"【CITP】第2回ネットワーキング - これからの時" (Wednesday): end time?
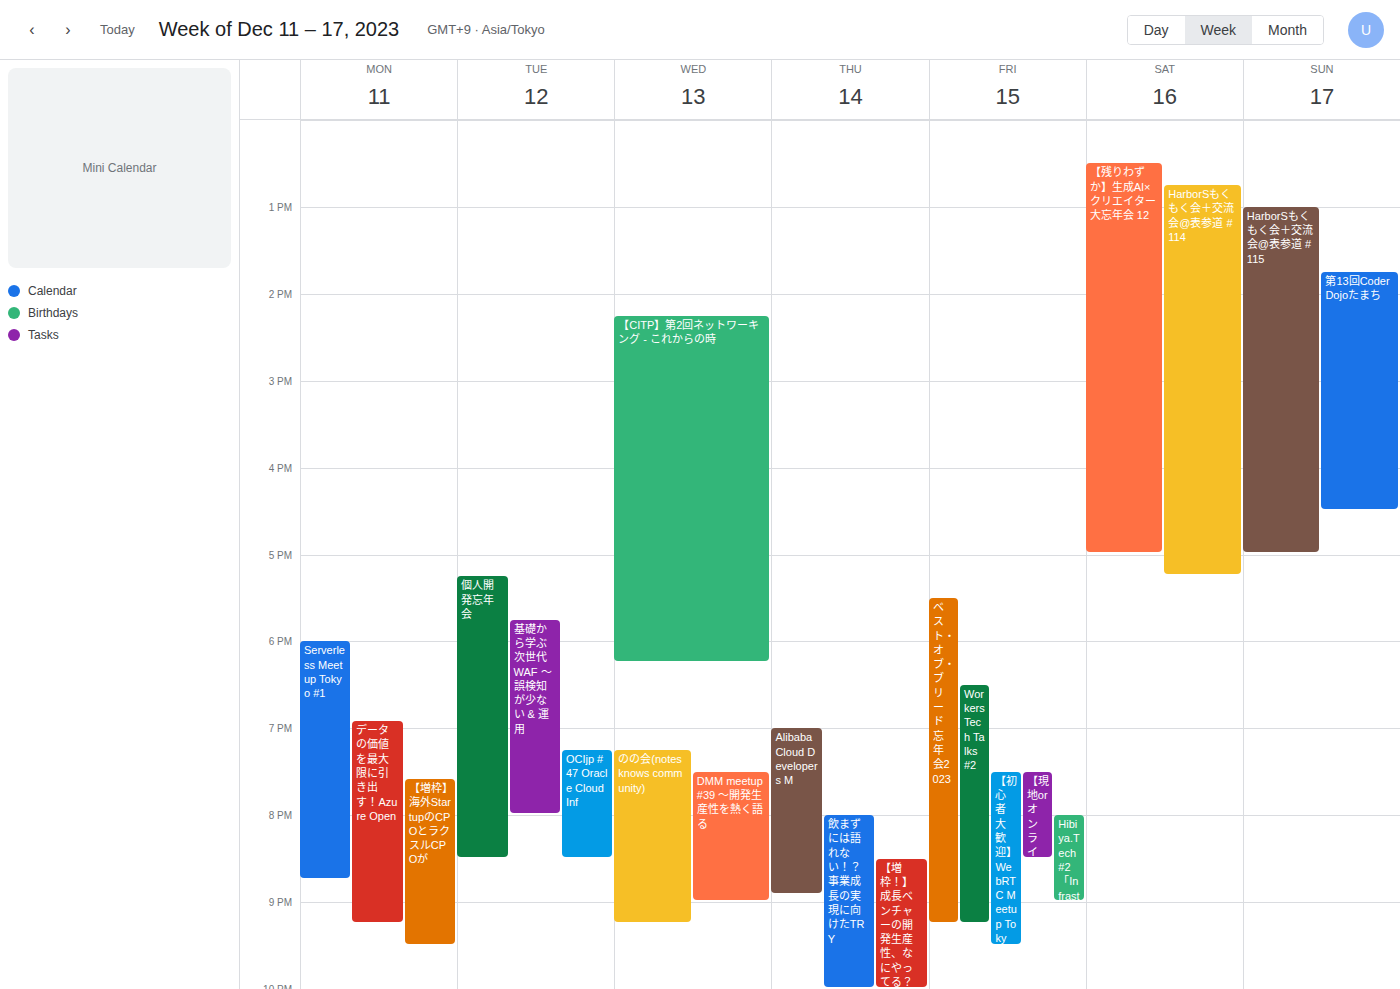
6:15 PM